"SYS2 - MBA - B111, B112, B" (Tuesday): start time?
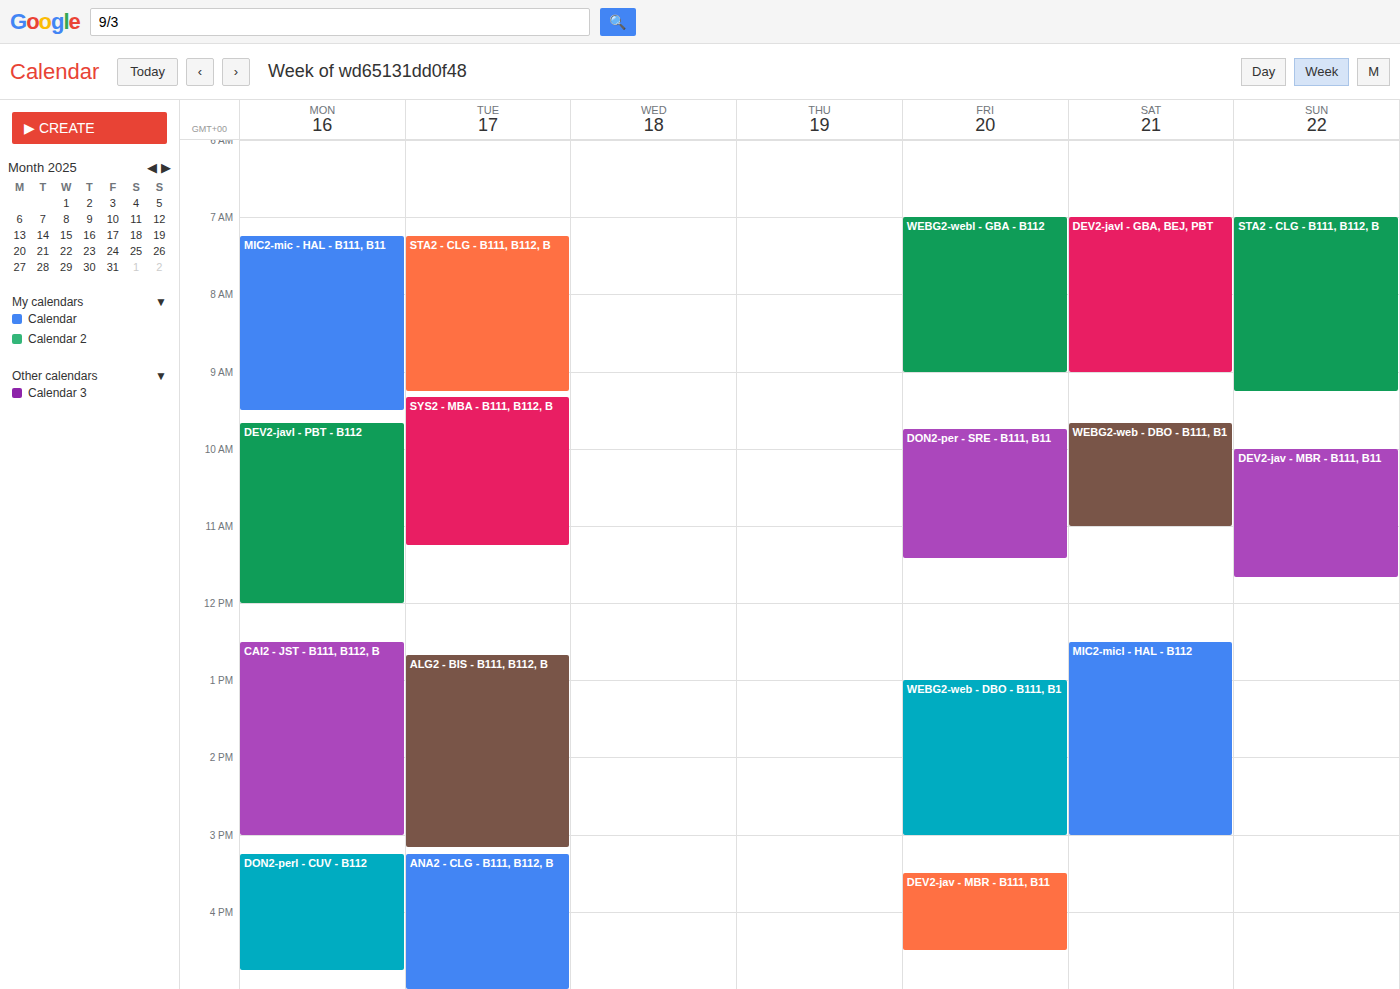
9:20 AM